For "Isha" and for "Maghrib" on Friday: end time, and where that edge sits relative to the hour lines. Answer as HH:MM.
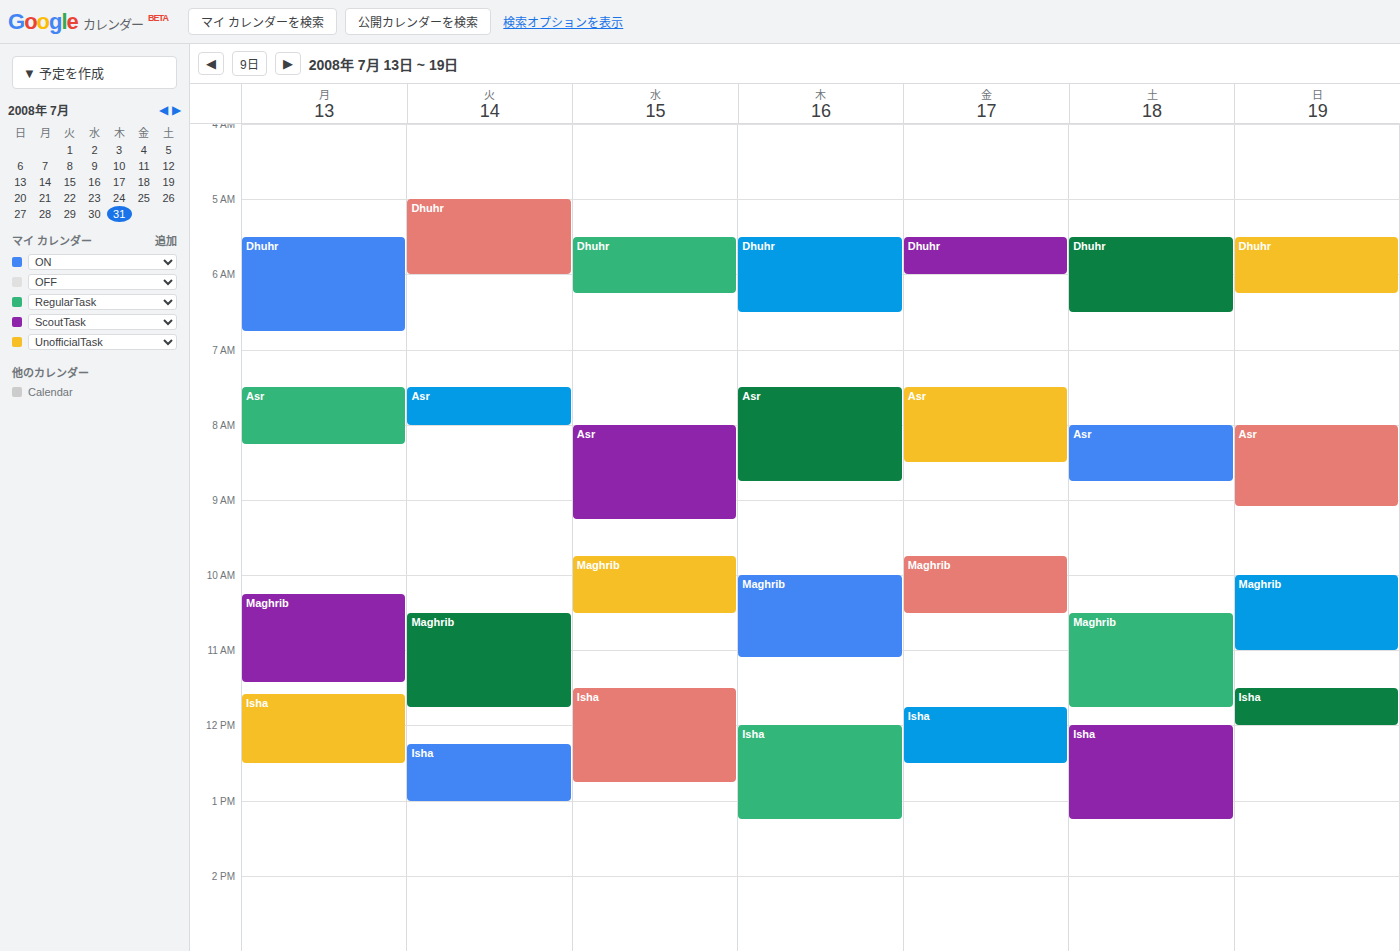
"Isha": 12:30, halfway between the 12:00 and 13:00 lines. "Maghrib": 10:30, halfway between the 10:00 and 11:00 lines.